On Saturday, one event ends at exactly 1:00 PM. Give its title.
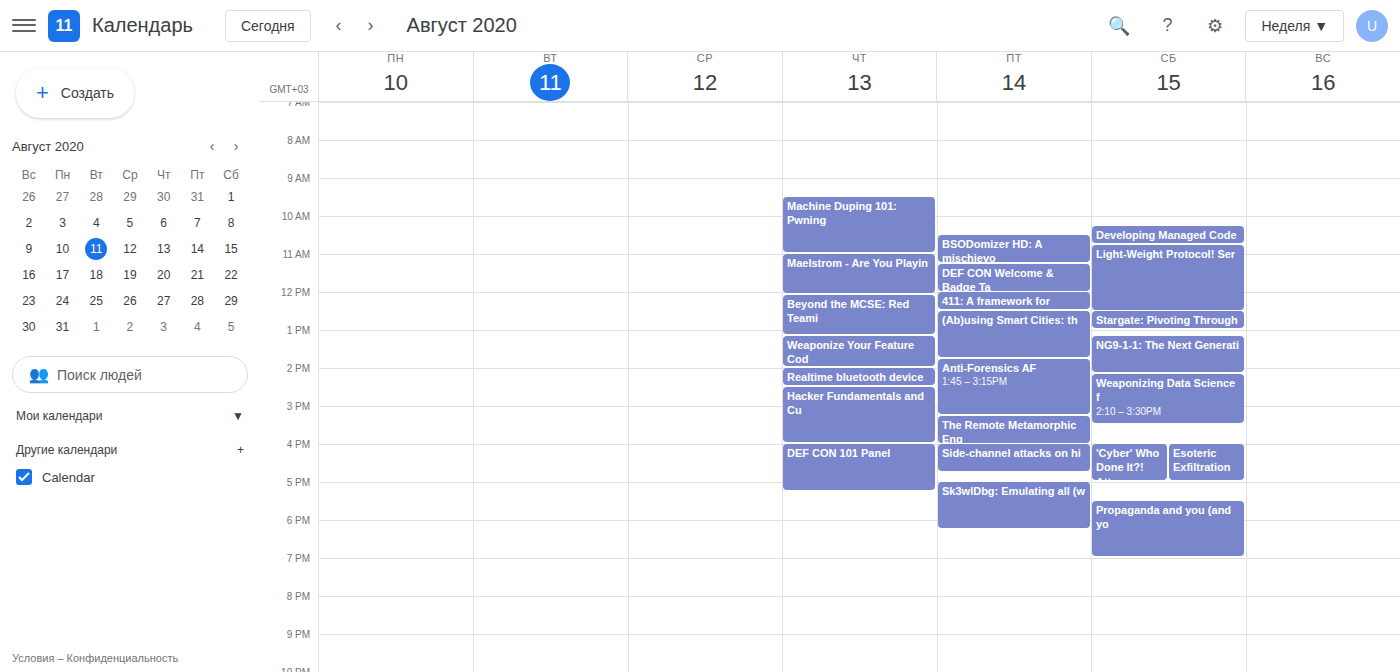
"Stargate: Pivoting Through"